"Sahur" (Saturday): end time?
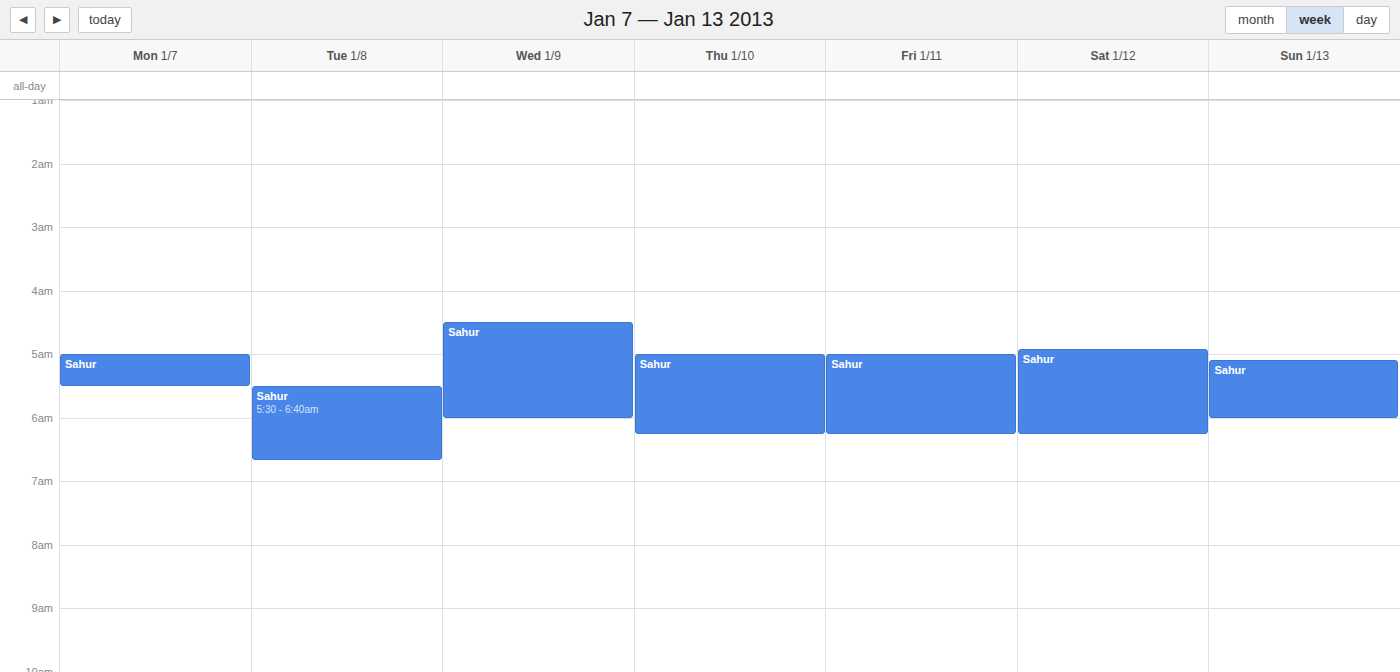
6:15 AM